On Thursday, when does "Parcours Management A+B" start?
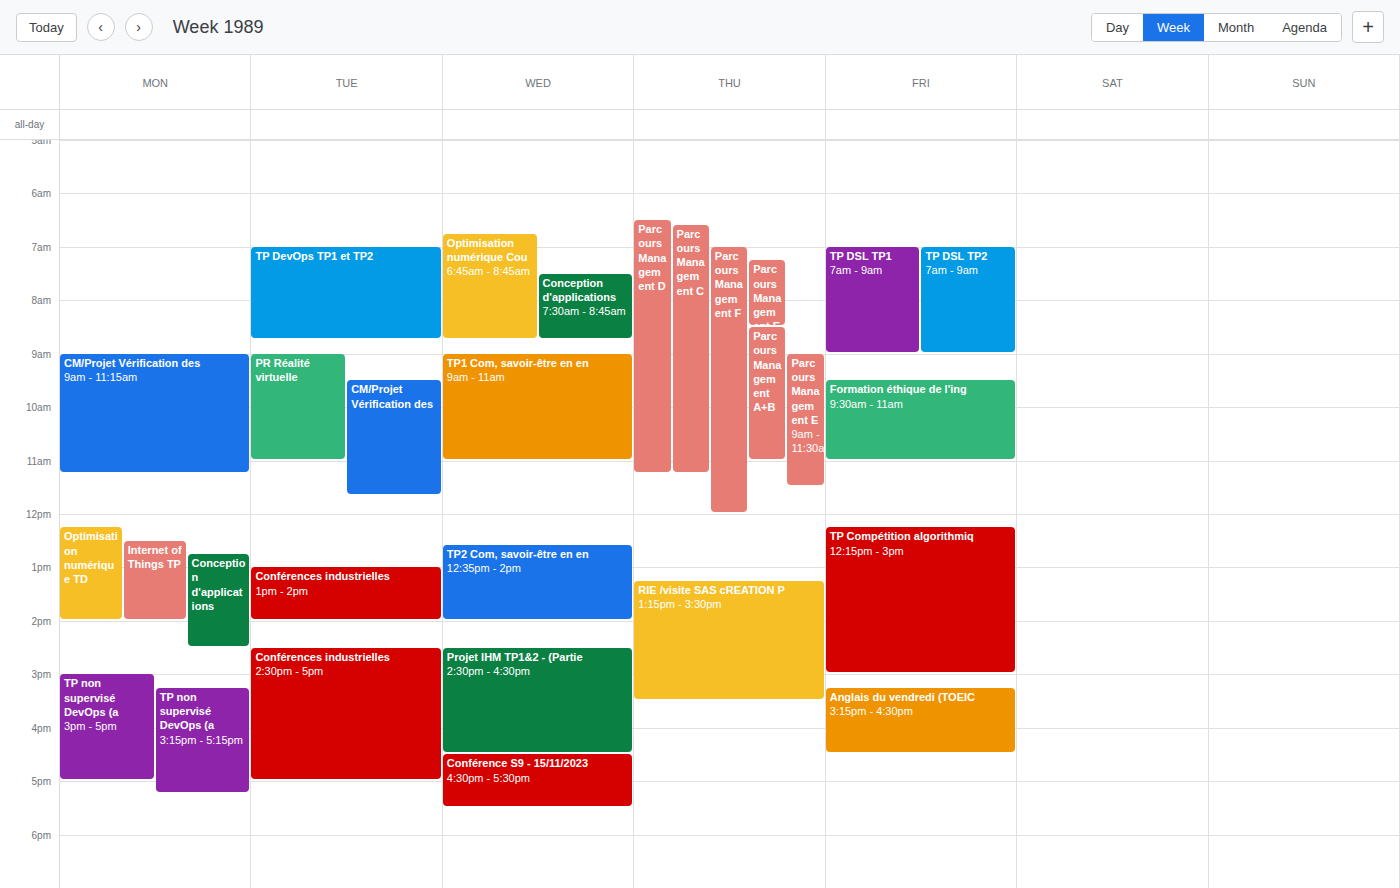
8:30 AM